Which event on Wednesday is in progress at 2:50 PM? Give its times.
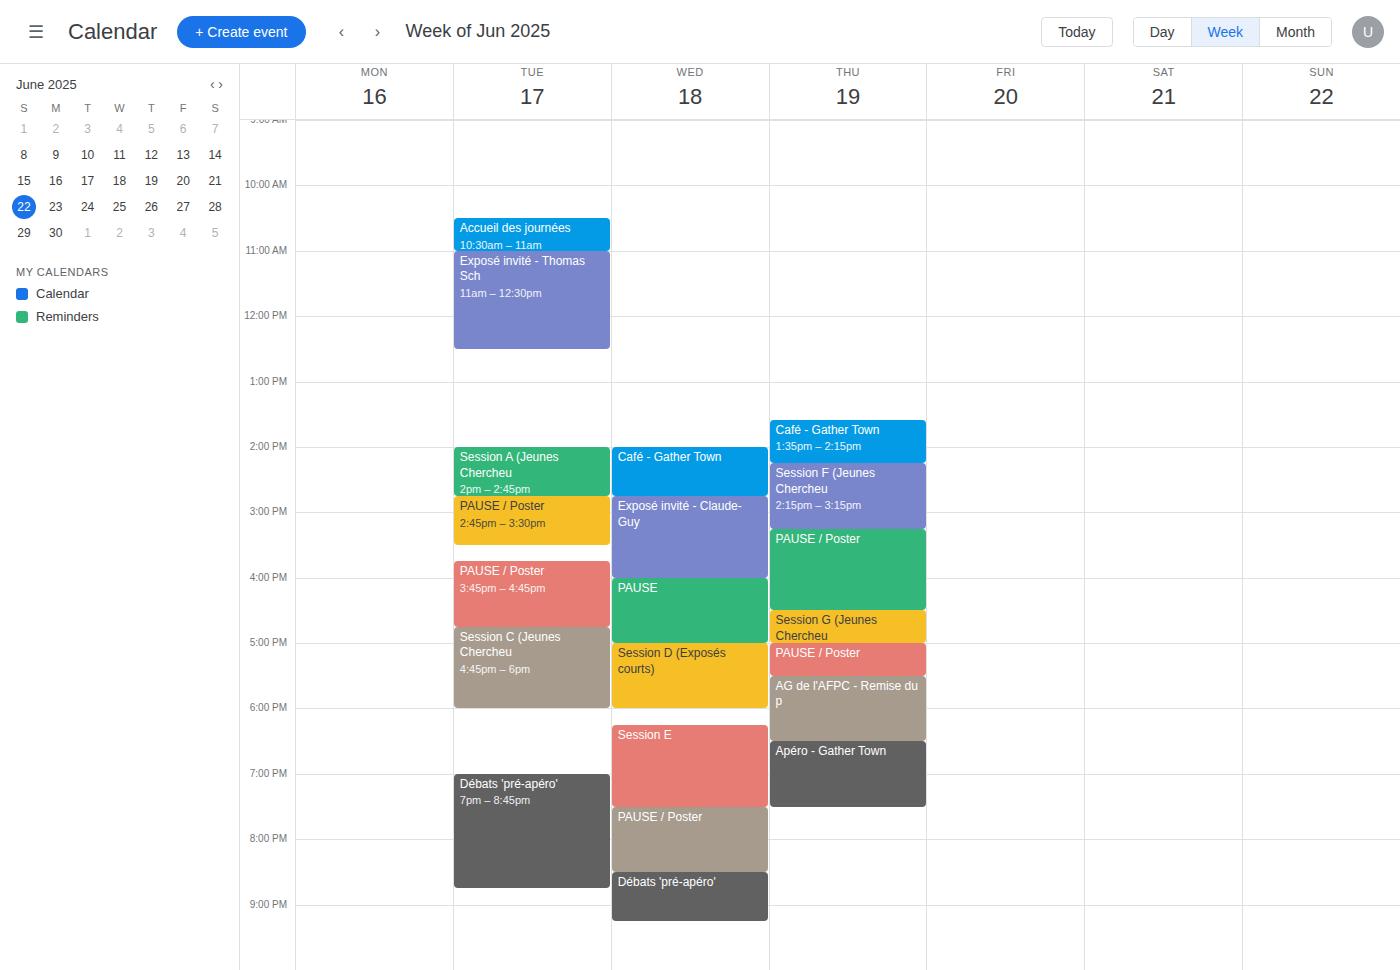
"Exposé invité - Claude-Guy", 2:45 PM to 4:00 PM